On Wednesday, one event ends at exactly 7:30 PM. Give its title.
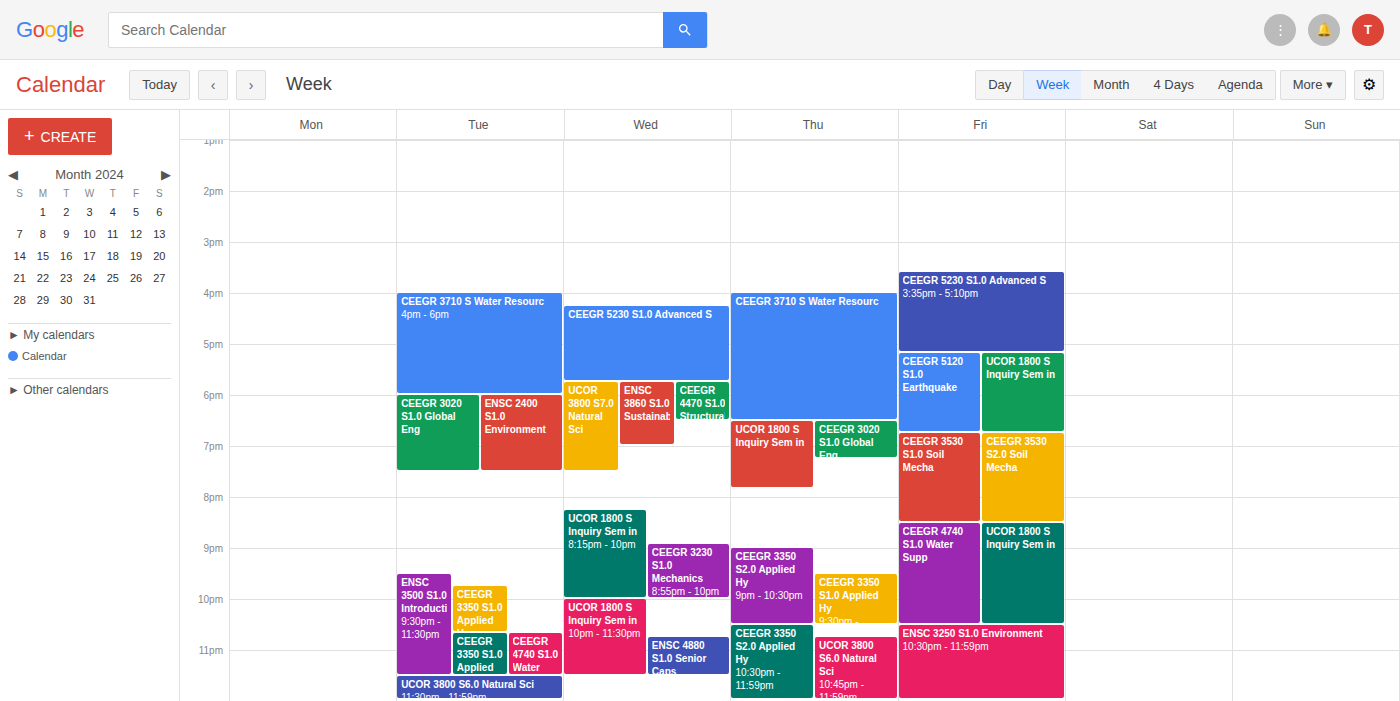
"UCOR 3800 S7.0 Natural Sci"